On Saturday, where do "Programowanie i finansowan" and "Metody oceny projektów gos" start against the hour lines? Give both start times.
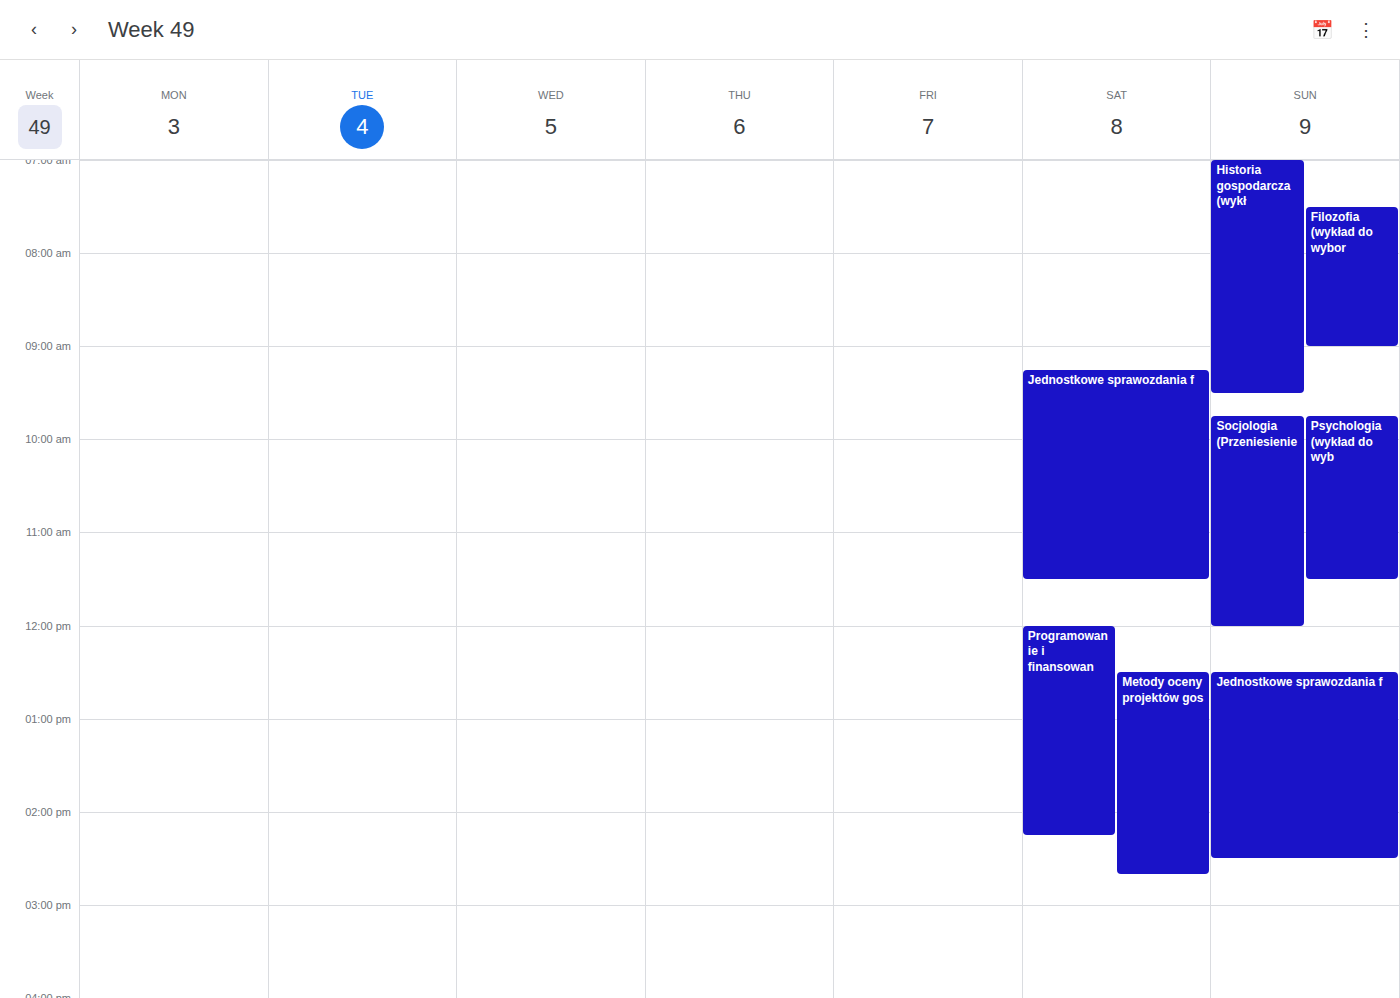
"Programowanie i finansowan": 12:00 PM, exactly on the 12 PM line. "Metody oceny projektów gos": 12:30 PM, halfway between the 12 PM and 1 PM lines.